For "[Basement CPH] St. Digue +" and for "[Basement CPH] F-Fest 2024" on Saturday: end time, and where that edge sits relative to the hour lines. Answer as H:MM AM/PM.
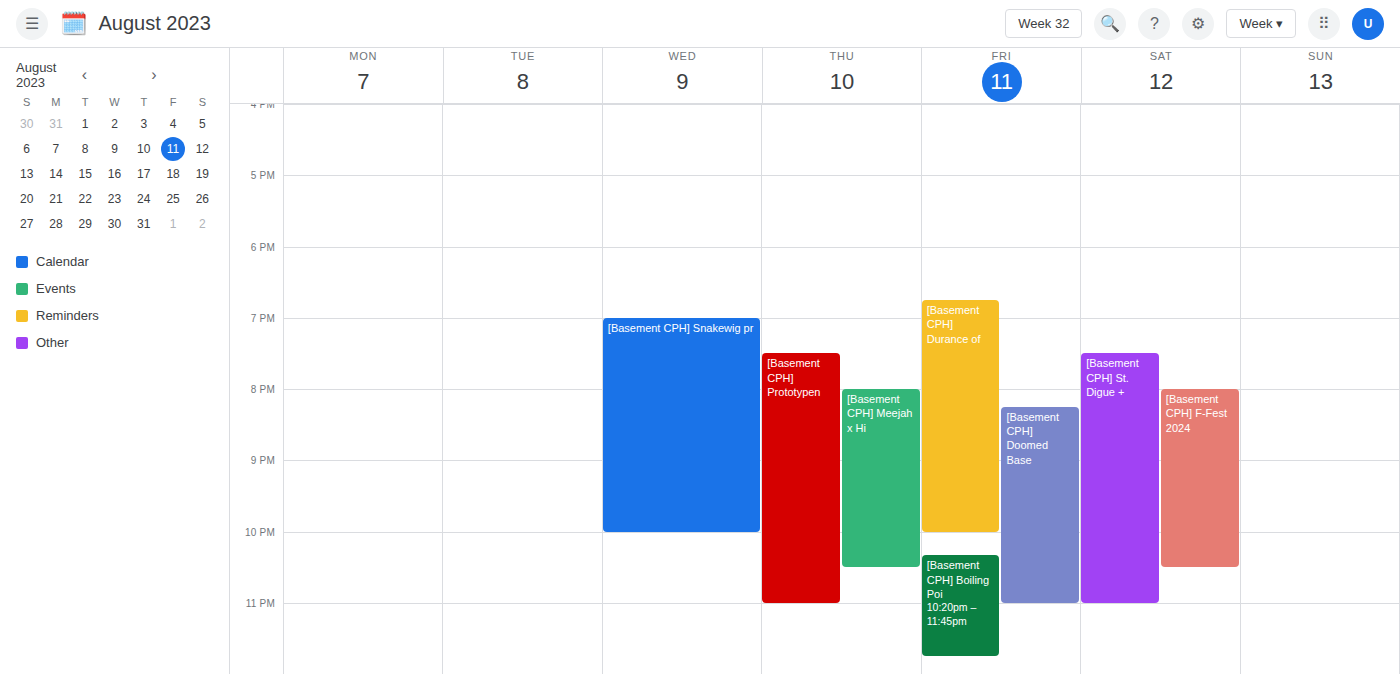
"[Basement CPH] St. Digue +": 11:00 PM, exactly on the 11 PM line. "[Basement CPH] F-Fest 2024": 10:30 PM, halfway between the 10 PM and 11 PM lines.